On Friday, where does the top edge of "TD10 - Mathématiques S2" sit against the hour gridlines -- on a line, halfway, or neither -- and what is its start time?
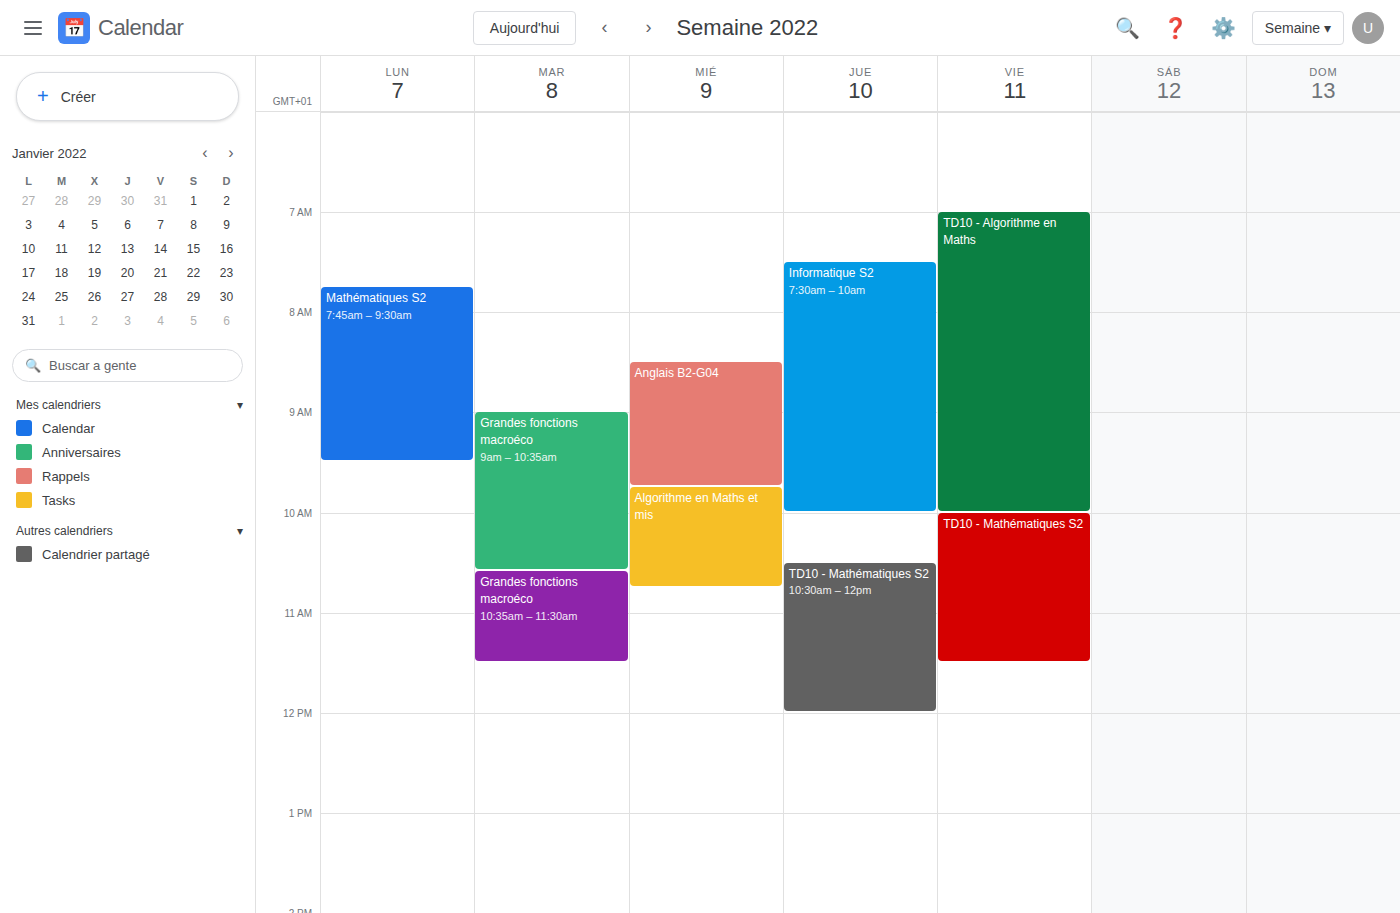
10:00 AM -- exactly on the 10 AM line.